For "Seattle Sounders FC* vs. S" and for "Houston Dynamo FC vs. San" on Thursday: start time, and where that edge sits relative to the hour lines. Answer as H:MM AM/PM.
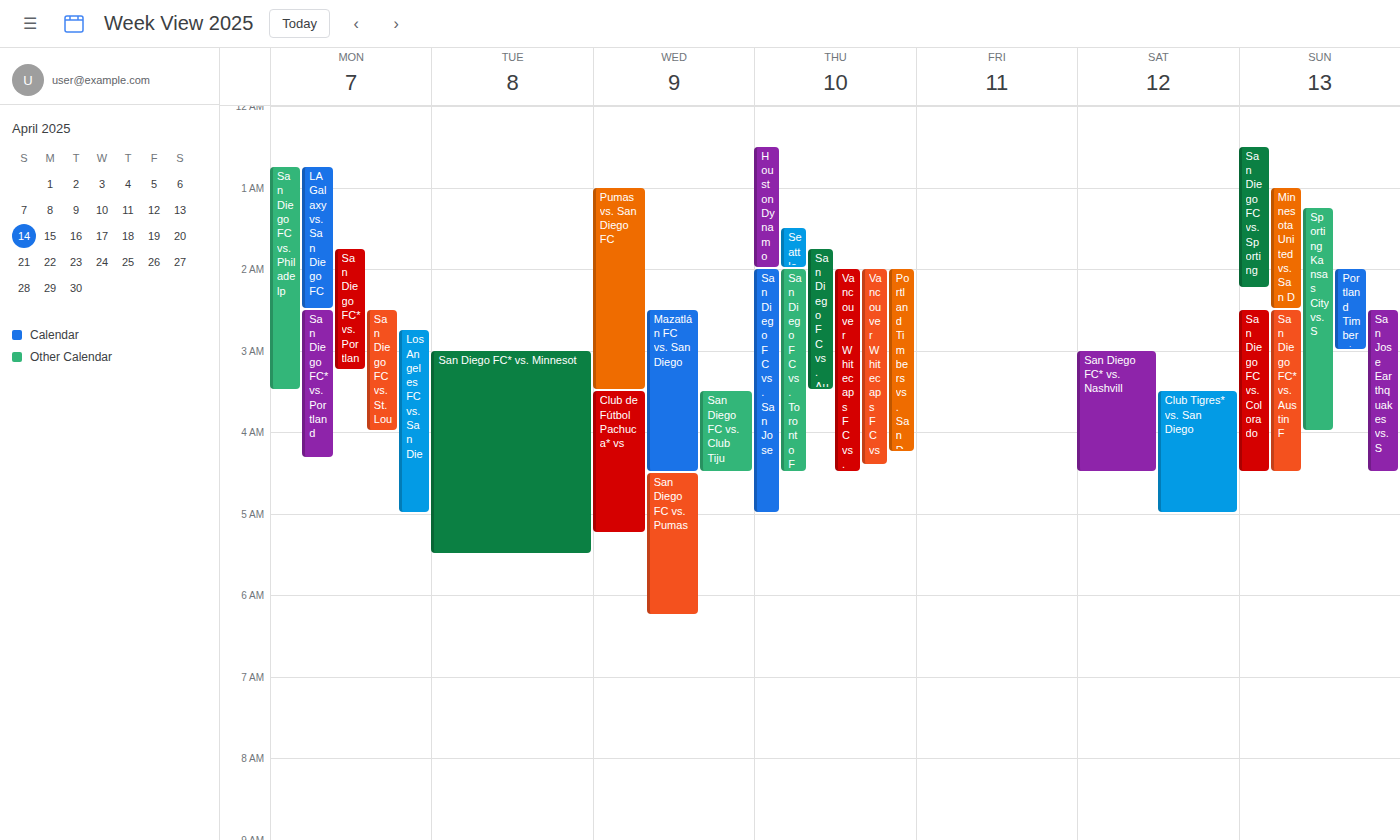
"Seattle Sounders FC* vs. S": 1:30 AM, halfway between the 1 AM and 2 AM lines. "Houston Dynamo FC vs. San": 12:30 AM, halfway between the 12 AM and 1 AM lines.